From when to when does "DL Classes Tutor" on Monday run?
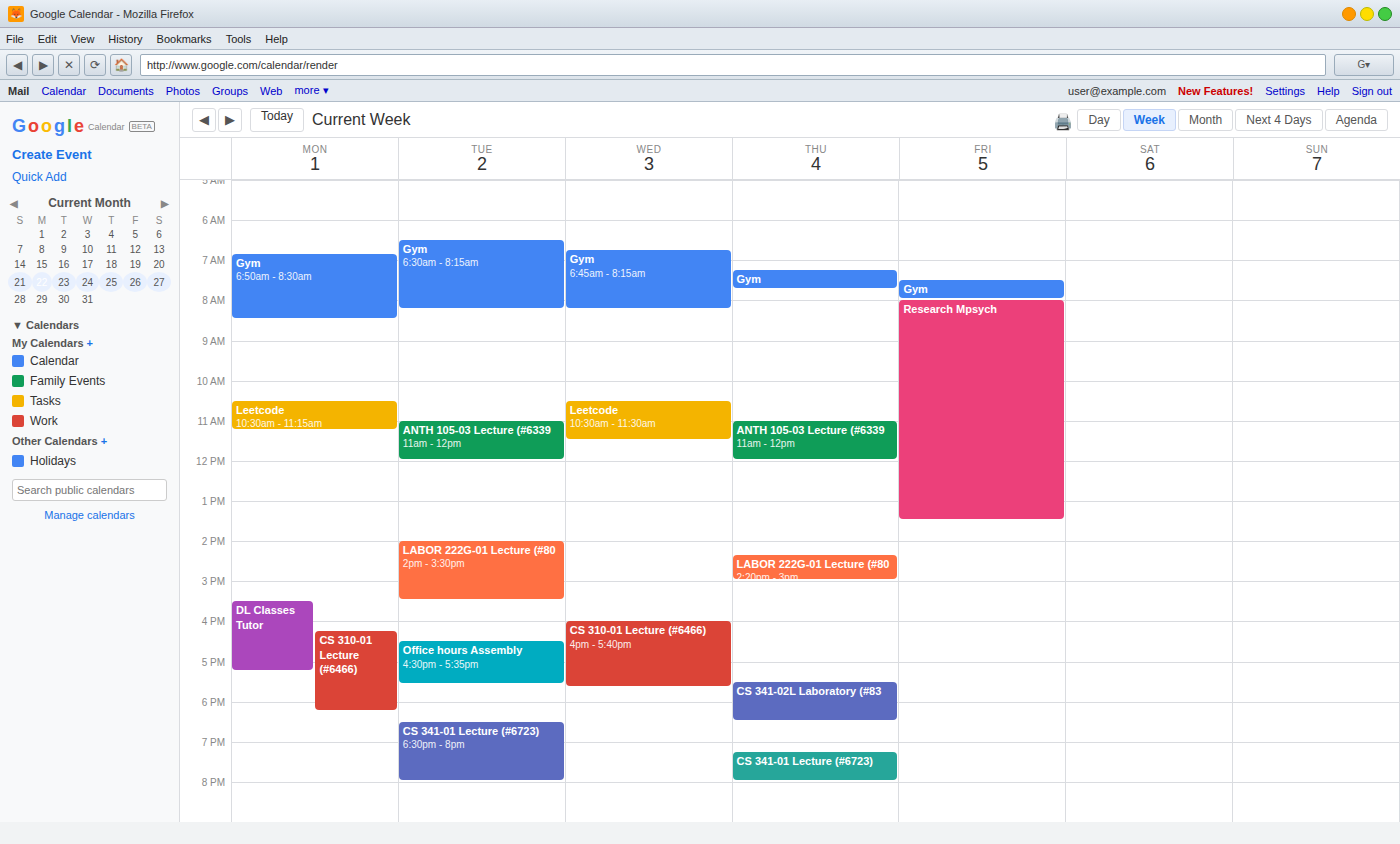
3:30 PM to 5:15 PM